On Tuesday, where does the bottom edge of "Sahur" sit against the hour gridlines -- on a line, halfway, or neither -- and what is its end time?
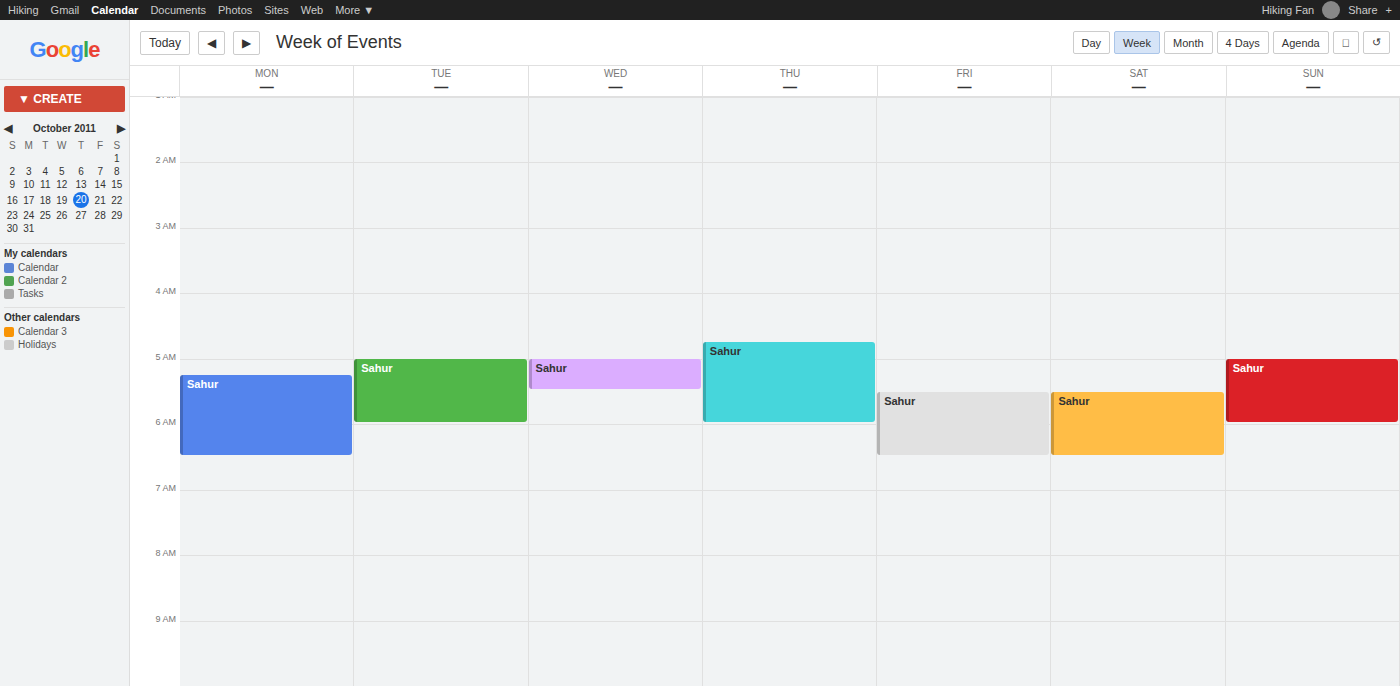
06:00 -- exactly on the 06:00 line.